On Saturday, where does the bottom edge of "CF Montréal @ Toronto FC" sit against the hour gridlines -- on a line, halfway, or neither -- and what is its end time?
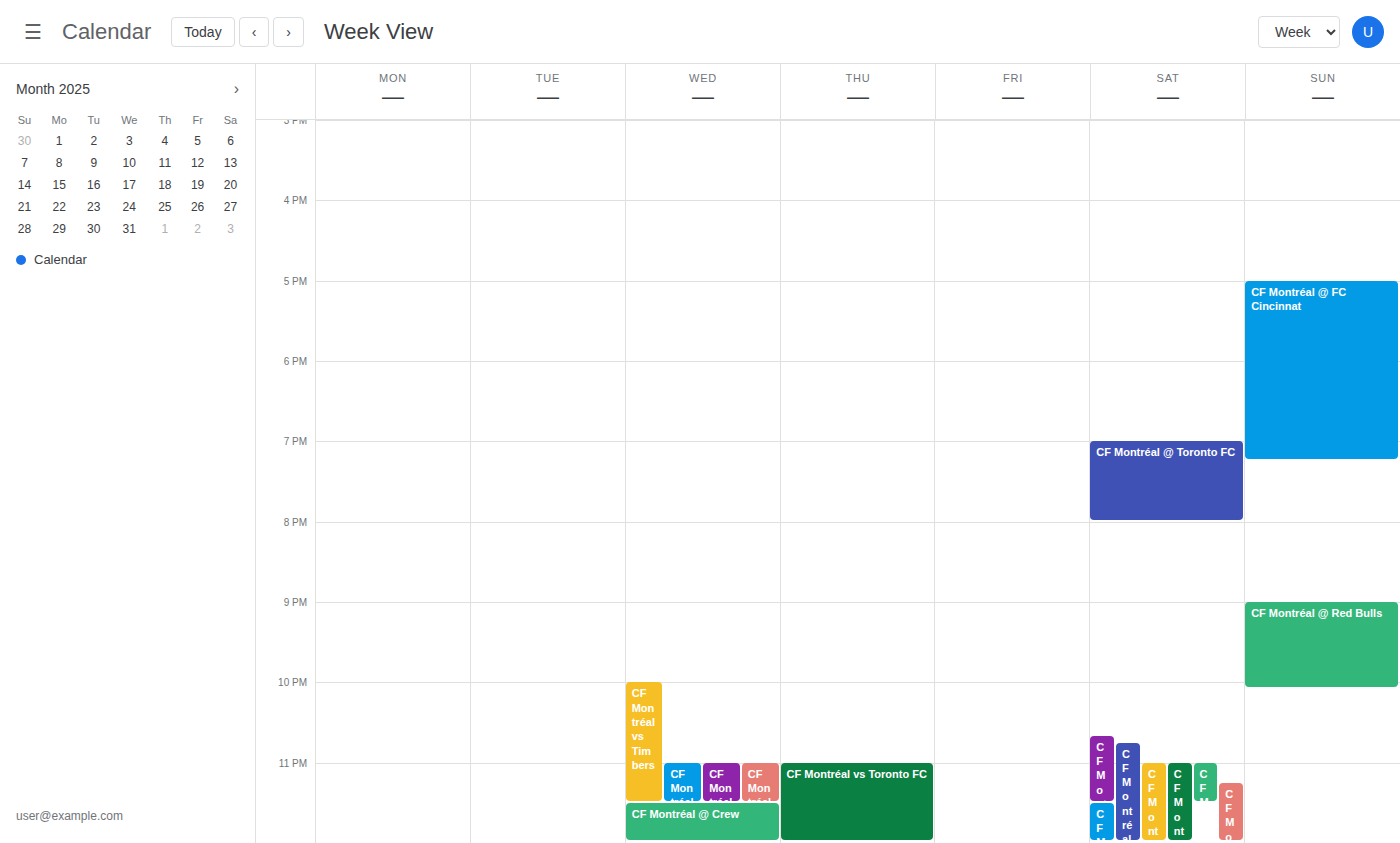
8:00 PM -- exactly on the 8 PM line.